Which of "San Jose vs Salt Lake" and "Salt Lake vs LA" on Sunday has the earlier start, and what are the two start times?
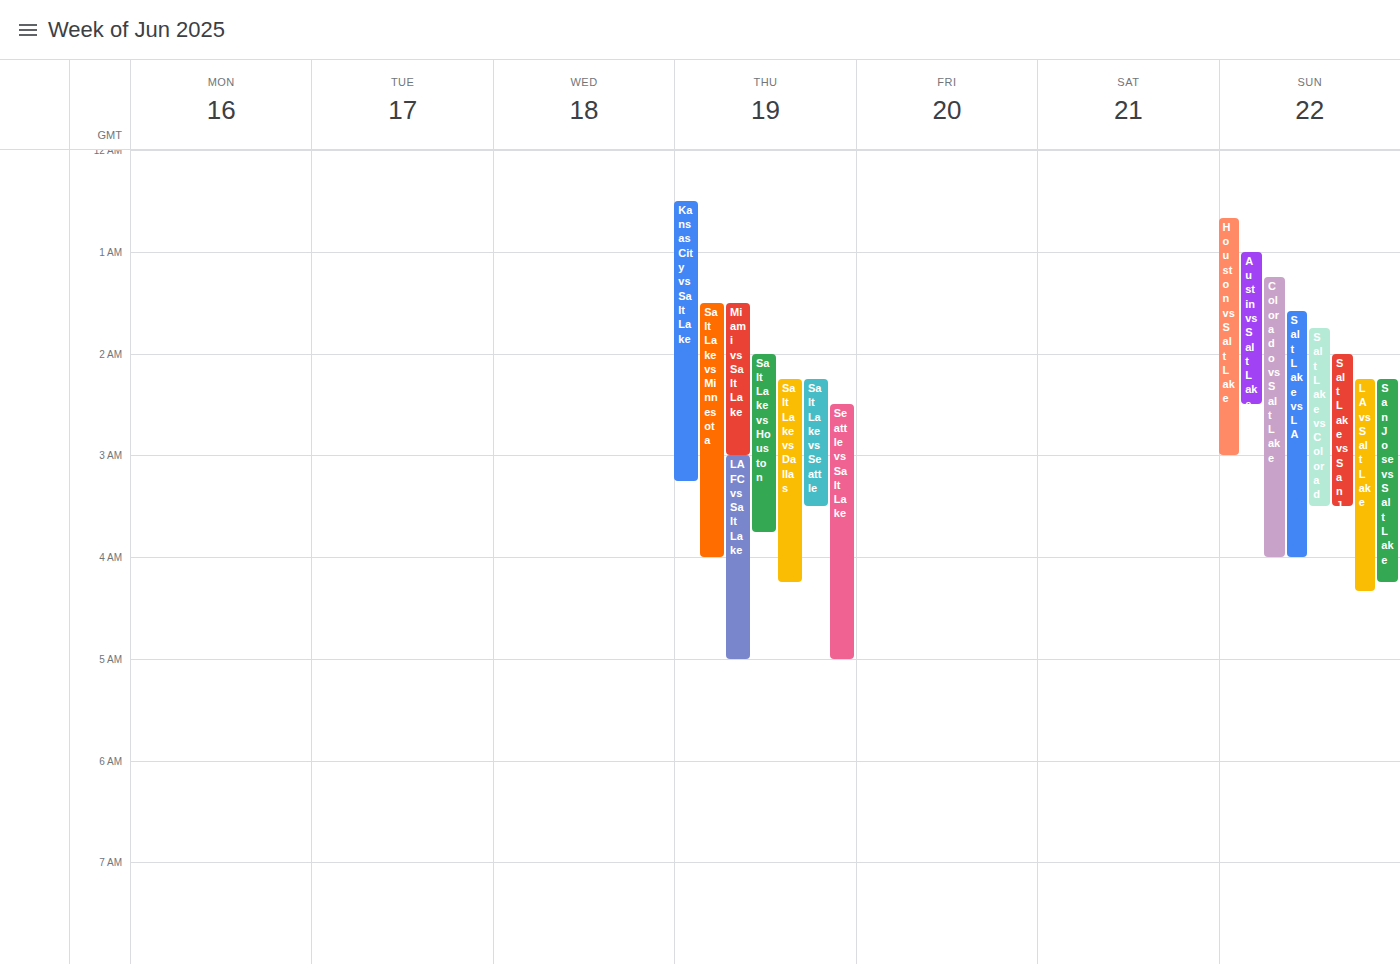
"Salt Lake vs LA" 01:35; "San Jose vs Salt Lake" 02:15.